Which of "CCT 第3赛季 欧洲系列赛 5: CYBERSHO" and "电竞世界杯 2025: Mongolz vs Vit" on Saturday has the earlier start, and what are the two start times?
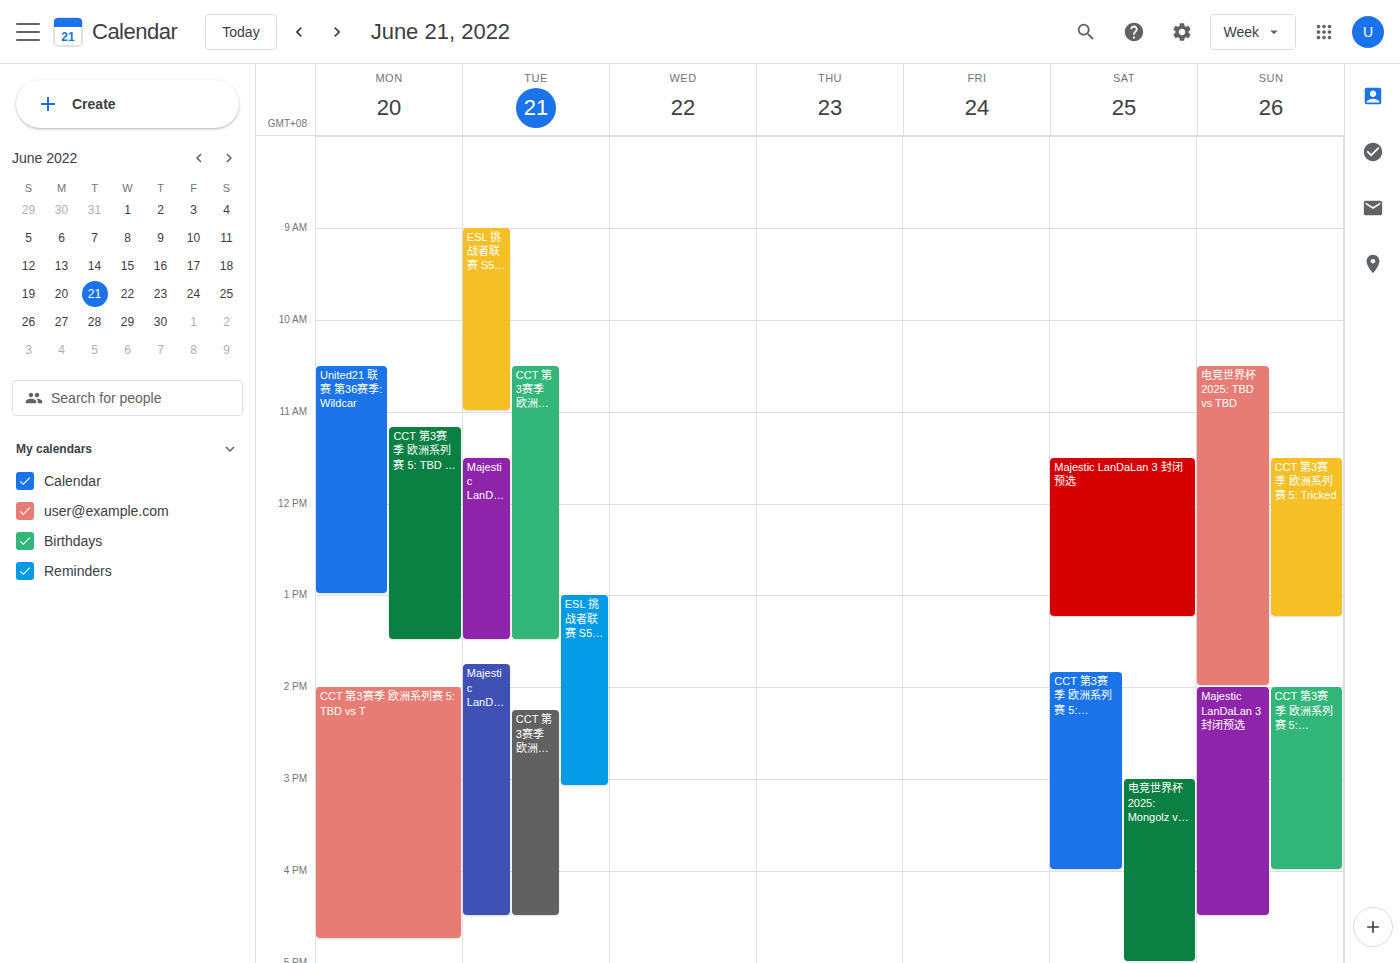
"CCT 第3赛季 欧洲系列赛 5: CYBERSHO" 1:50 PM; "电竞世界杯 2025: Mongolz vs Vit" 3:00 PM.